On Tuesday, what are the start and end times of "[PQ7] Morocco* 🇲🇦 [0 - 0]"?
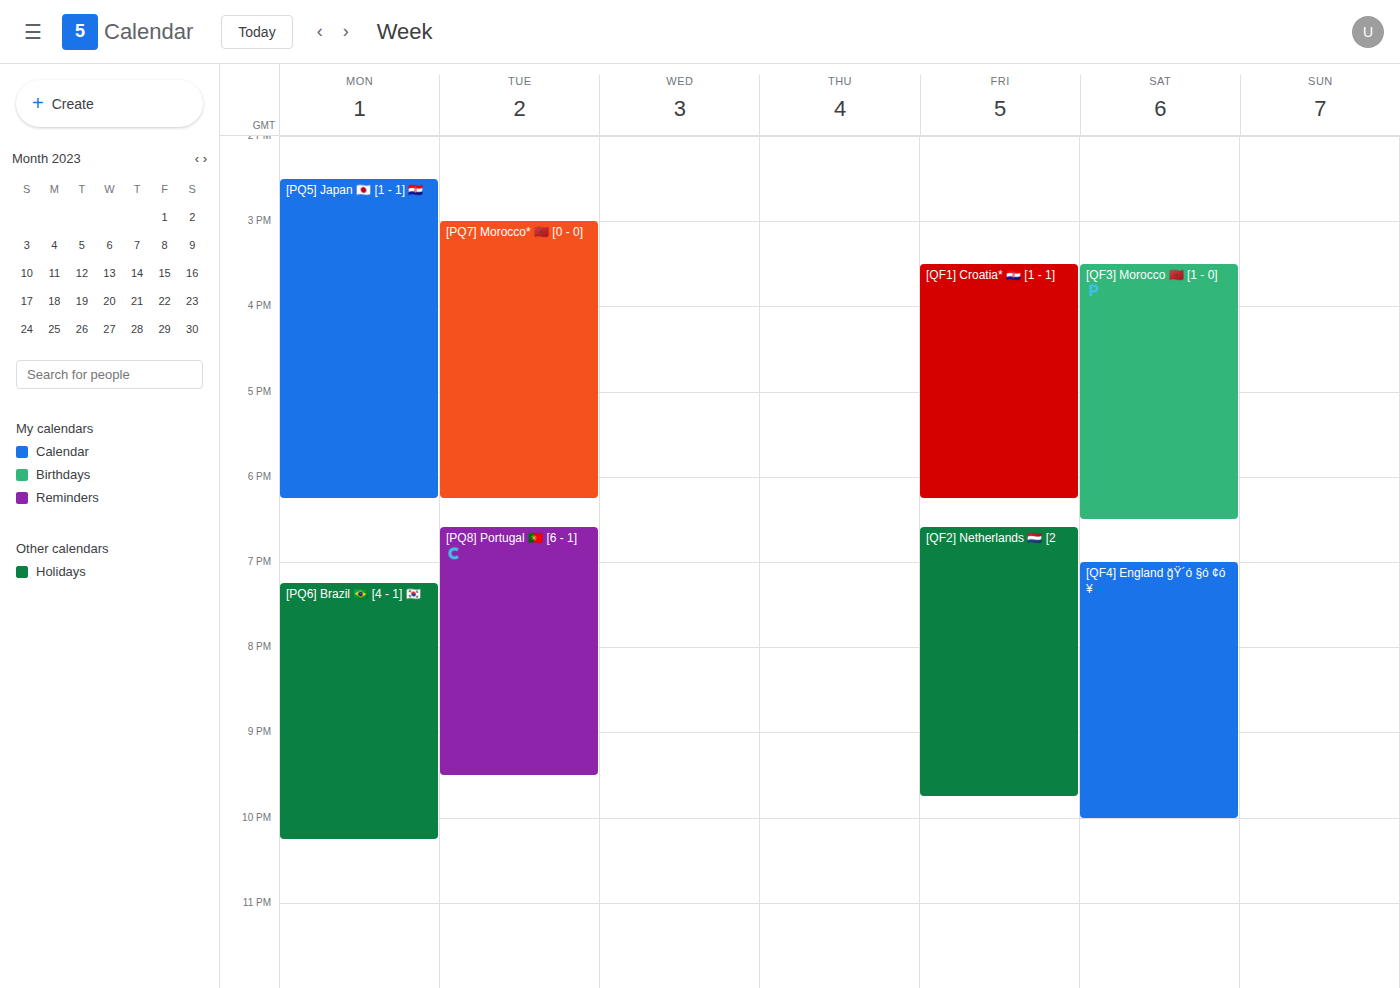
3:00 PM to 6:15 PM